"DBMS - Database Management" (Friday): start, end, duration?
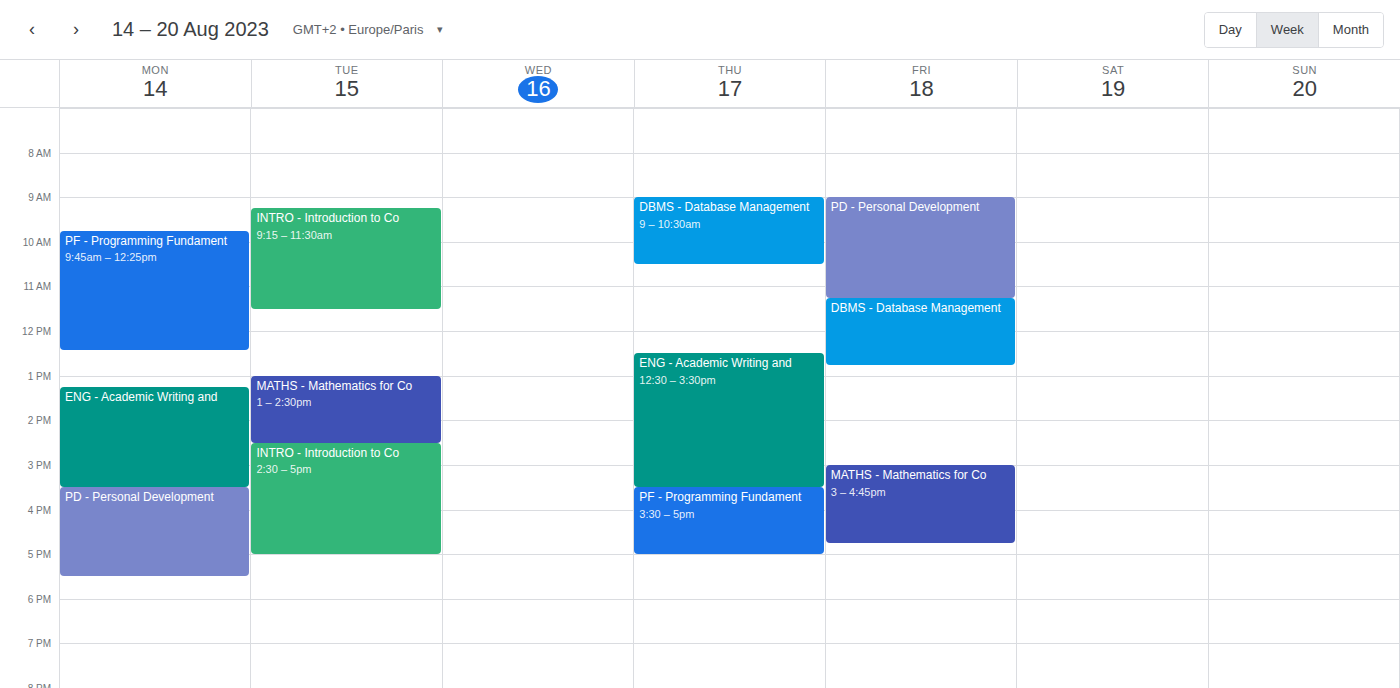
11:15 AM to 12:45 PM, 1 hour 30 minutes